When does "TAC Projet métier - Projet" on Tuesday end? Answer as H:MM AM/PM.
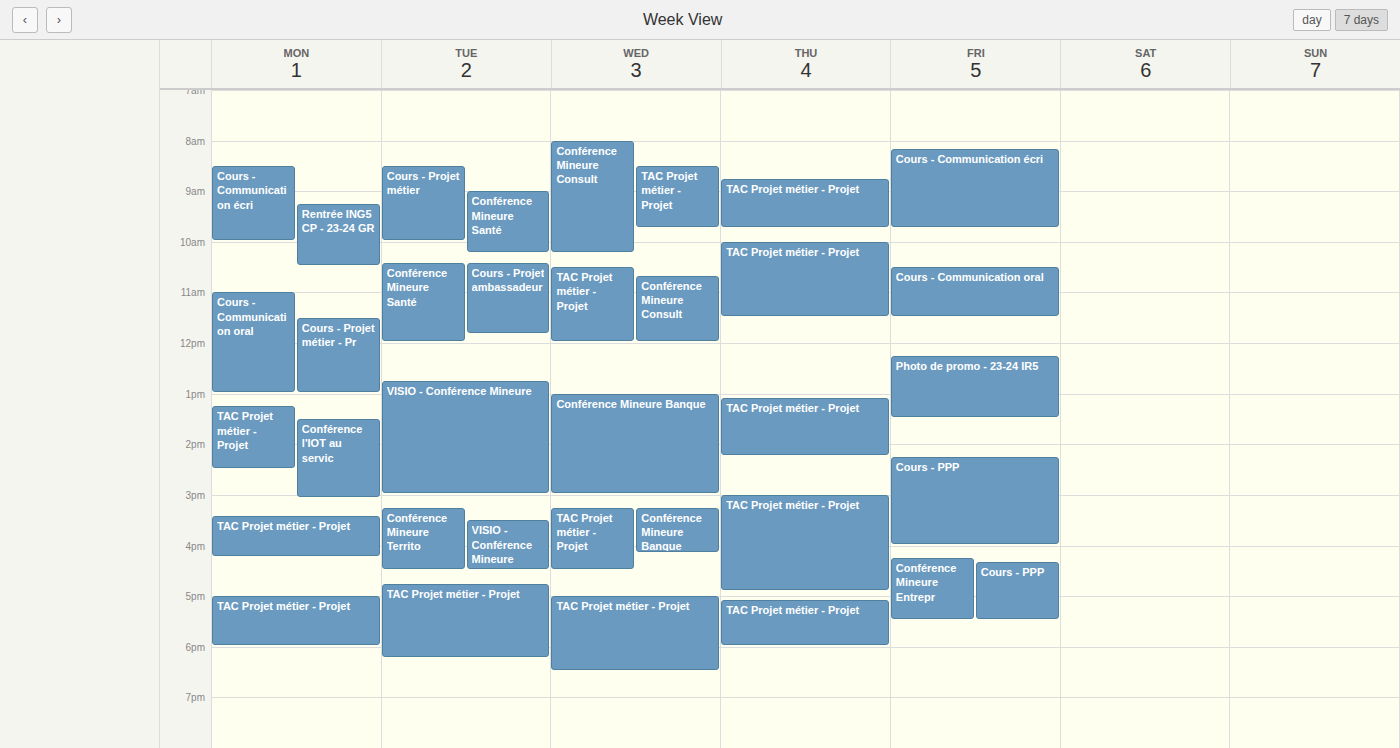
6:15 PM